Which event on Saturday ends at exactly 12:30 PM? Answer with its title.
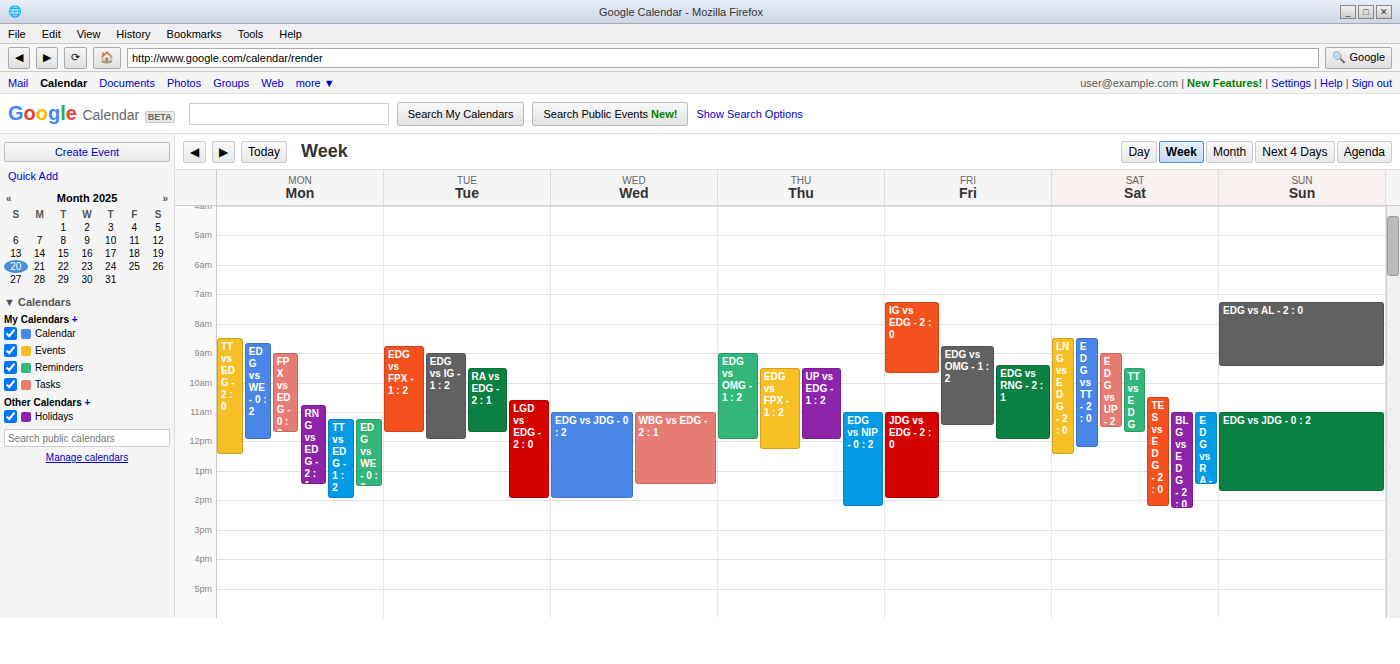
"LNG vs EDG - 2 : 0"